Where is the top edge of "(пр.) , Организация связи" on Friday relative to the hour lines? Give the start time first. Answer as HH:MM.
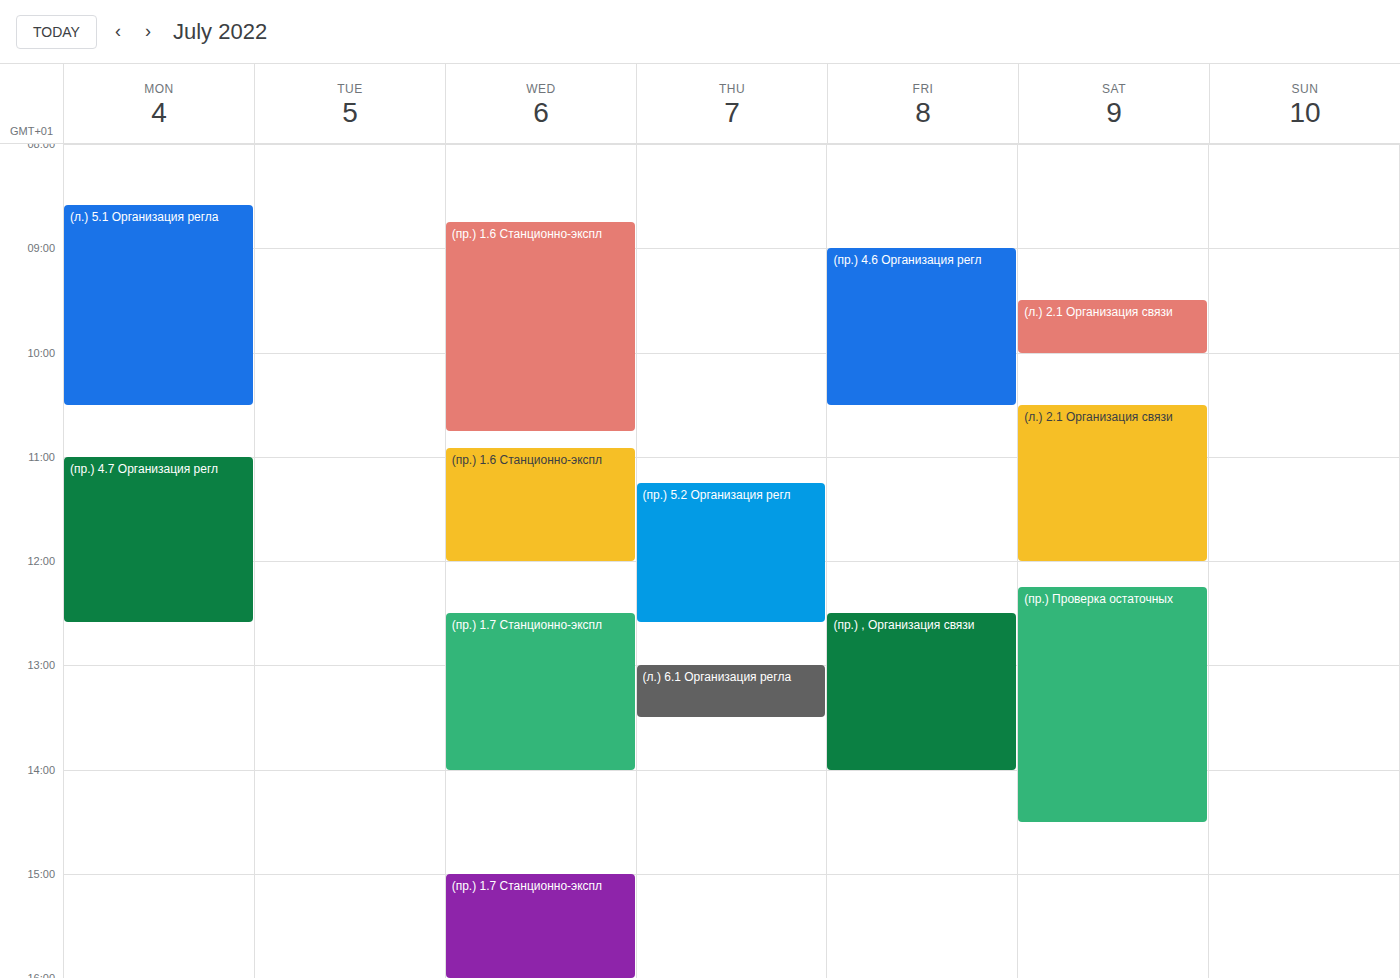
12:30 -- halfway between the 12:00 and 13:00 lines.